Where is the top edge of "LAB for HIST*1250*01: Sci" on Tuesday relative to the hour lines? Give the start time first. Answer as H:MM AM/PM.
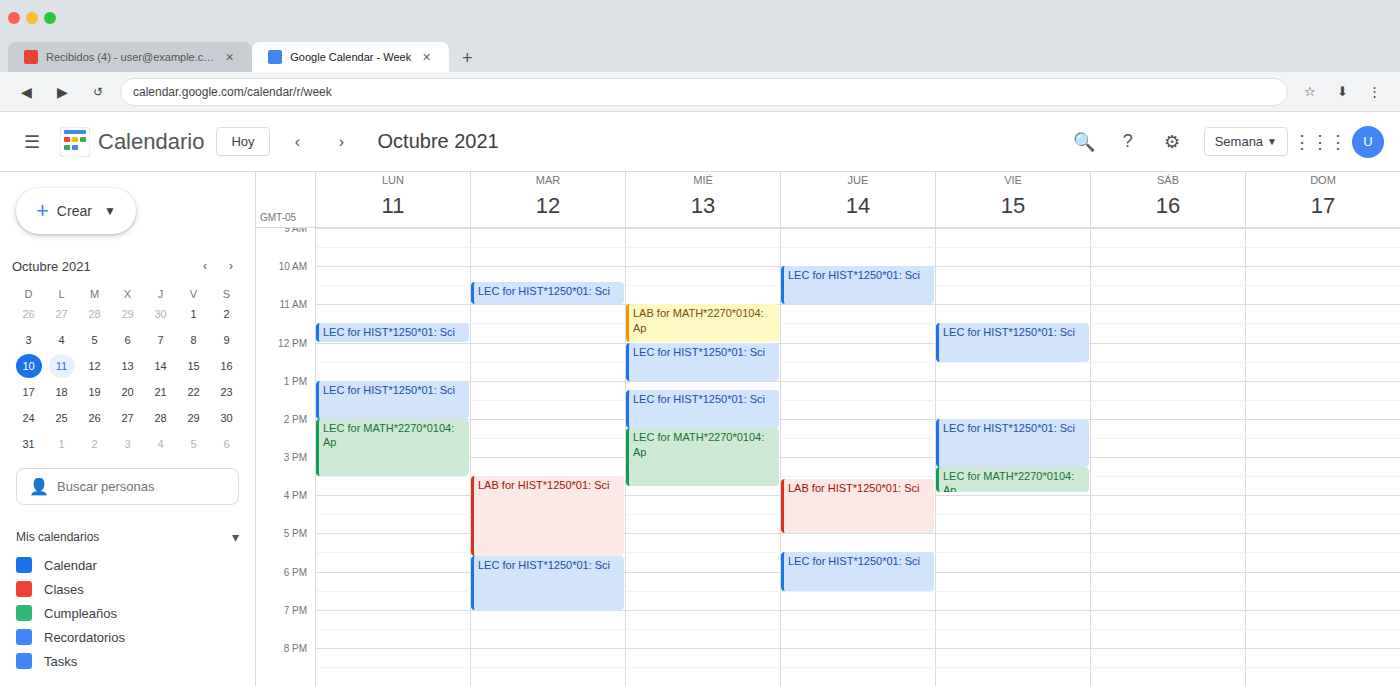
3:30 PM -- halfway between the 3 PM and 4 PM lines.